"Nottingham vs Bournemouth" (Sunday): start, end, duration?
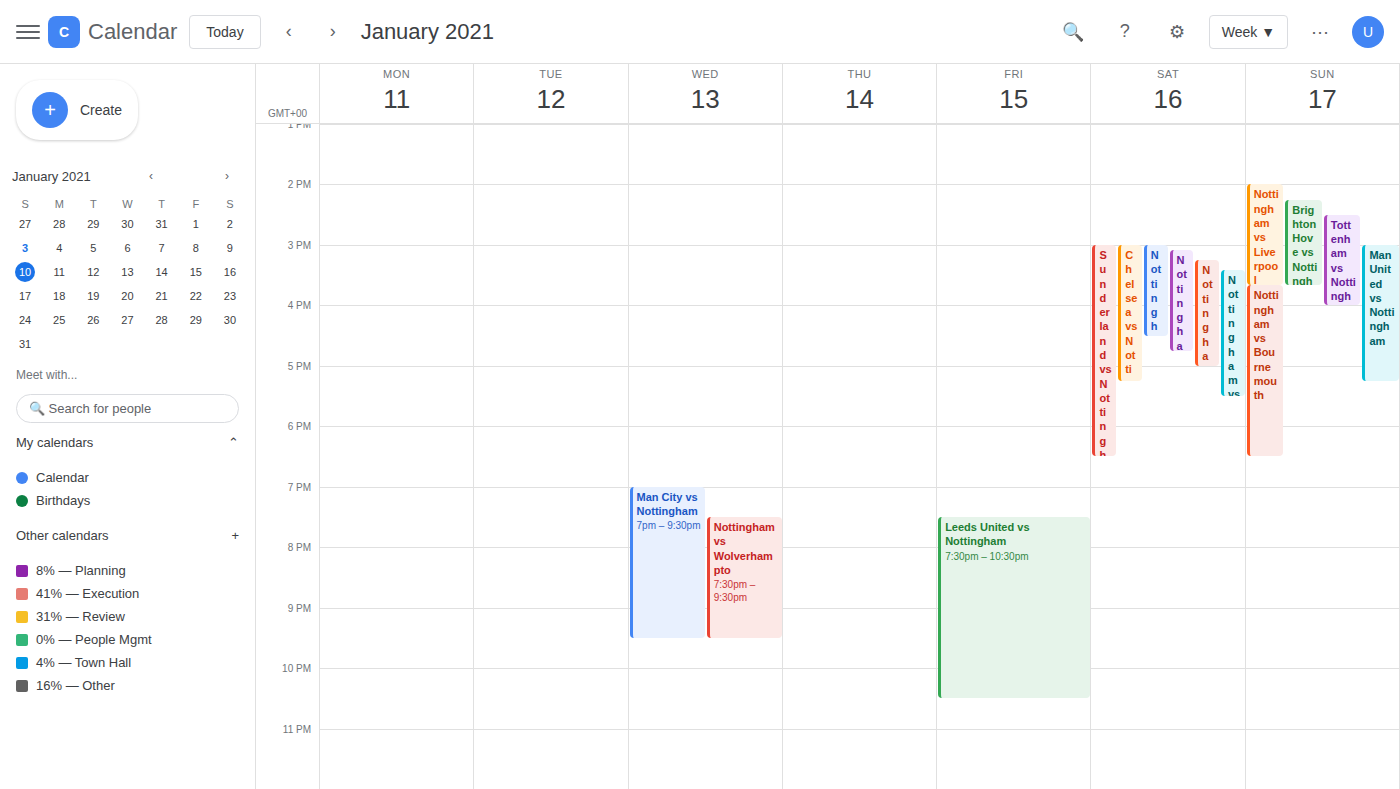
3:40 PM to 6:30 PM, 2 hours 50 minutes